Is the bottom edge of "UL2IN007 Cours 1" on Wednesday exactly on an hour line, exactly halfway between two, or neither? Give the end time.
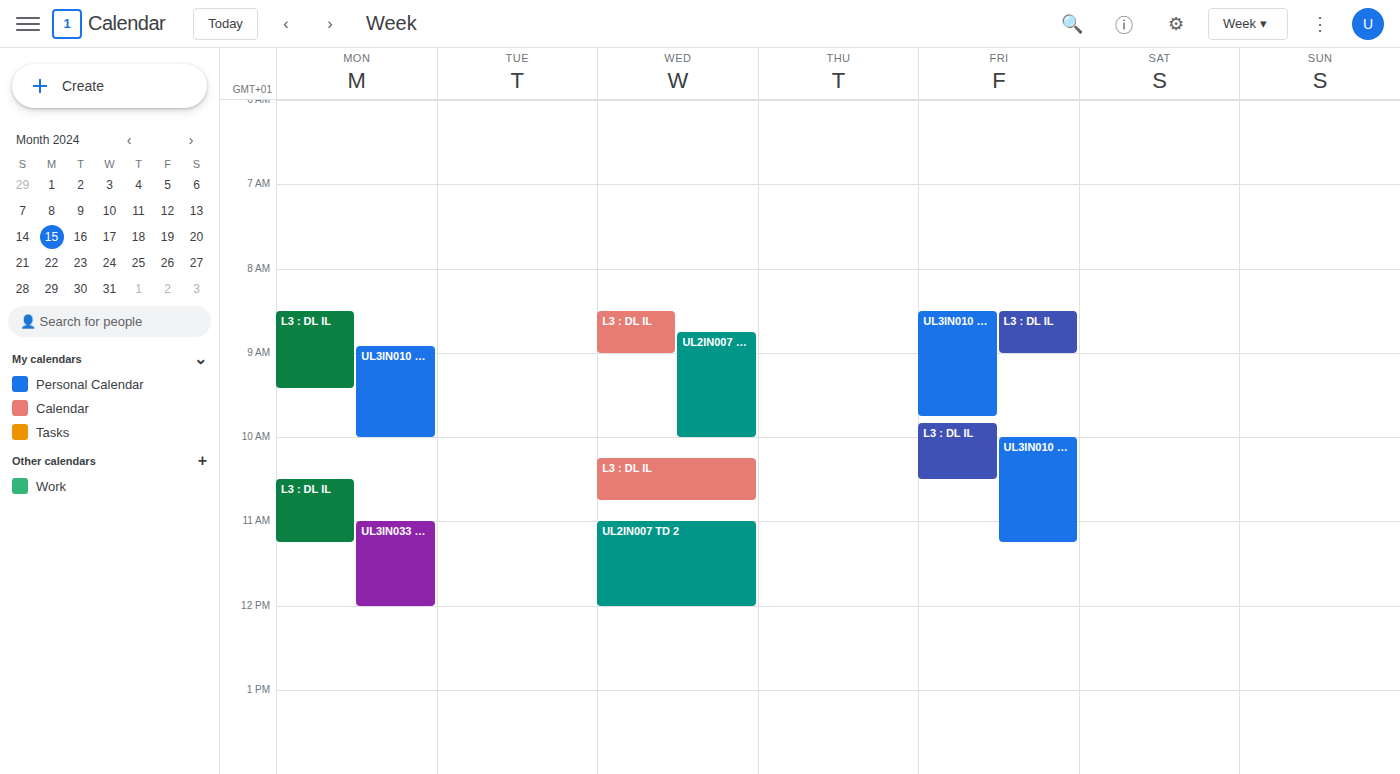
10:00 AM -- exactly on the 10 AM line.